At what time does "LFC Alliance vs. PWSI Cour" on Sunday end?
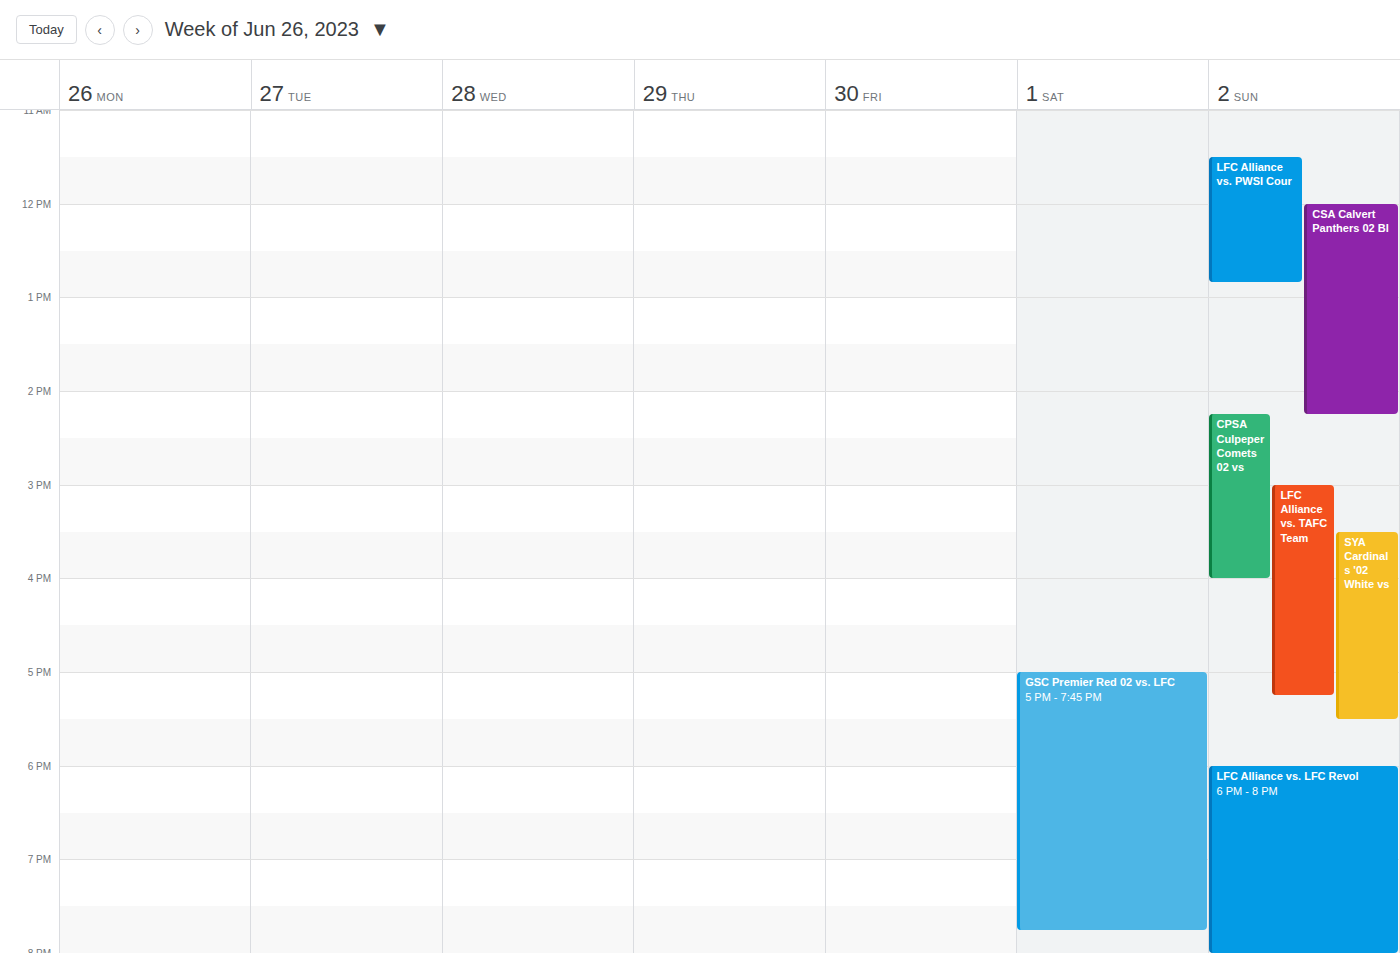
12:50 PM